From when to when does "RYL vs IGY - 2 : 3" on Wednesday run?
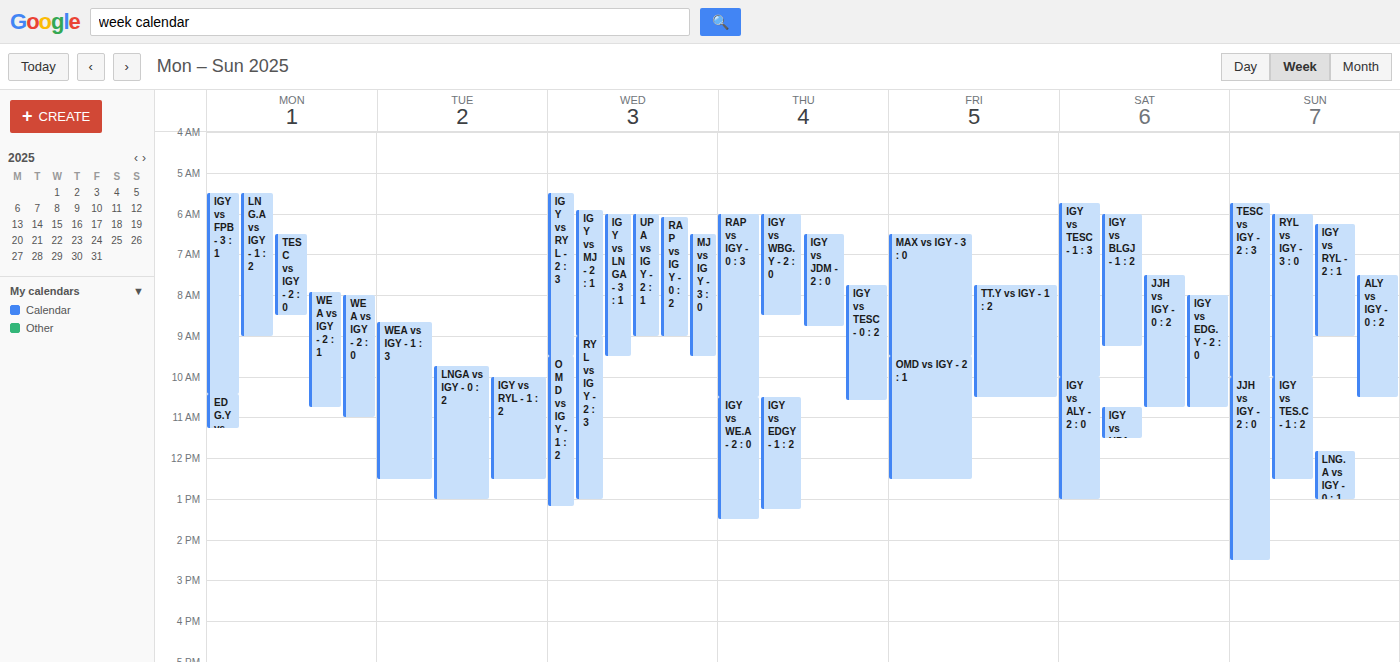
09:00 to 13:00